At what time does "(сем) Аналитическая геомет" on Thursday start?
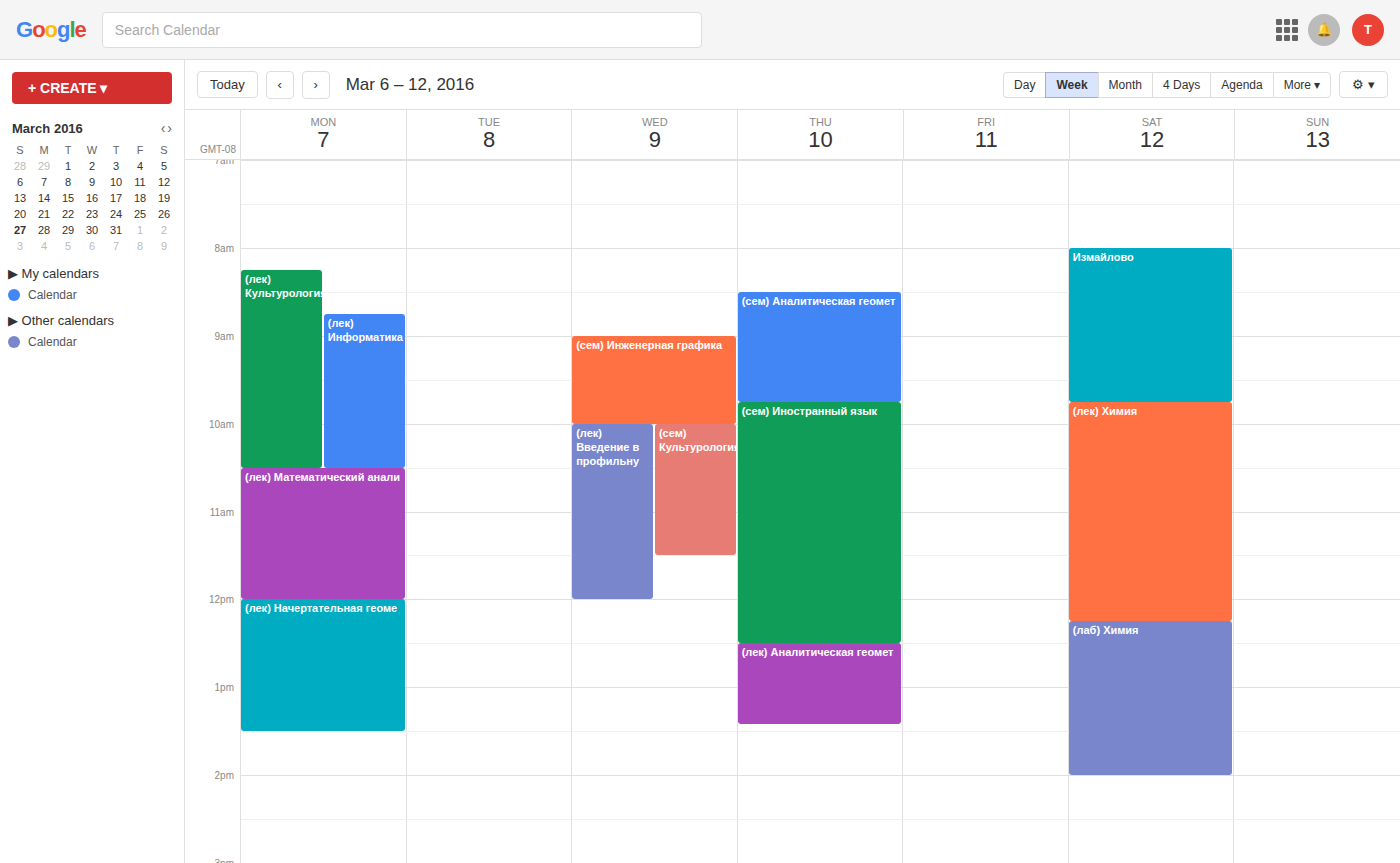
8:30 AM